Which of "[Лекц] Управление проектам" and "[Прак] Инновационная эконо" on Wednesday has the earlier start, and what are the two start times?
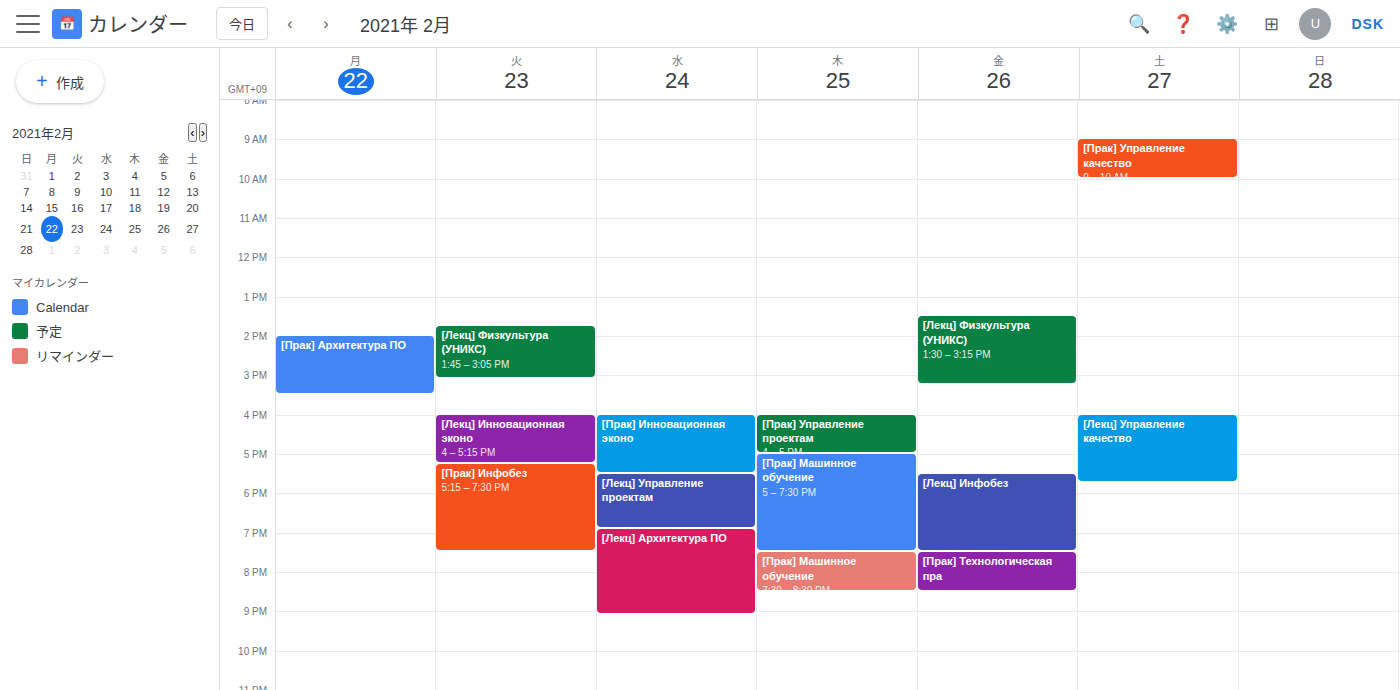
"[Прак] Инновационная эконо" 4:00 PM; "[Лекц] Управление проектам" 5:30 PM.